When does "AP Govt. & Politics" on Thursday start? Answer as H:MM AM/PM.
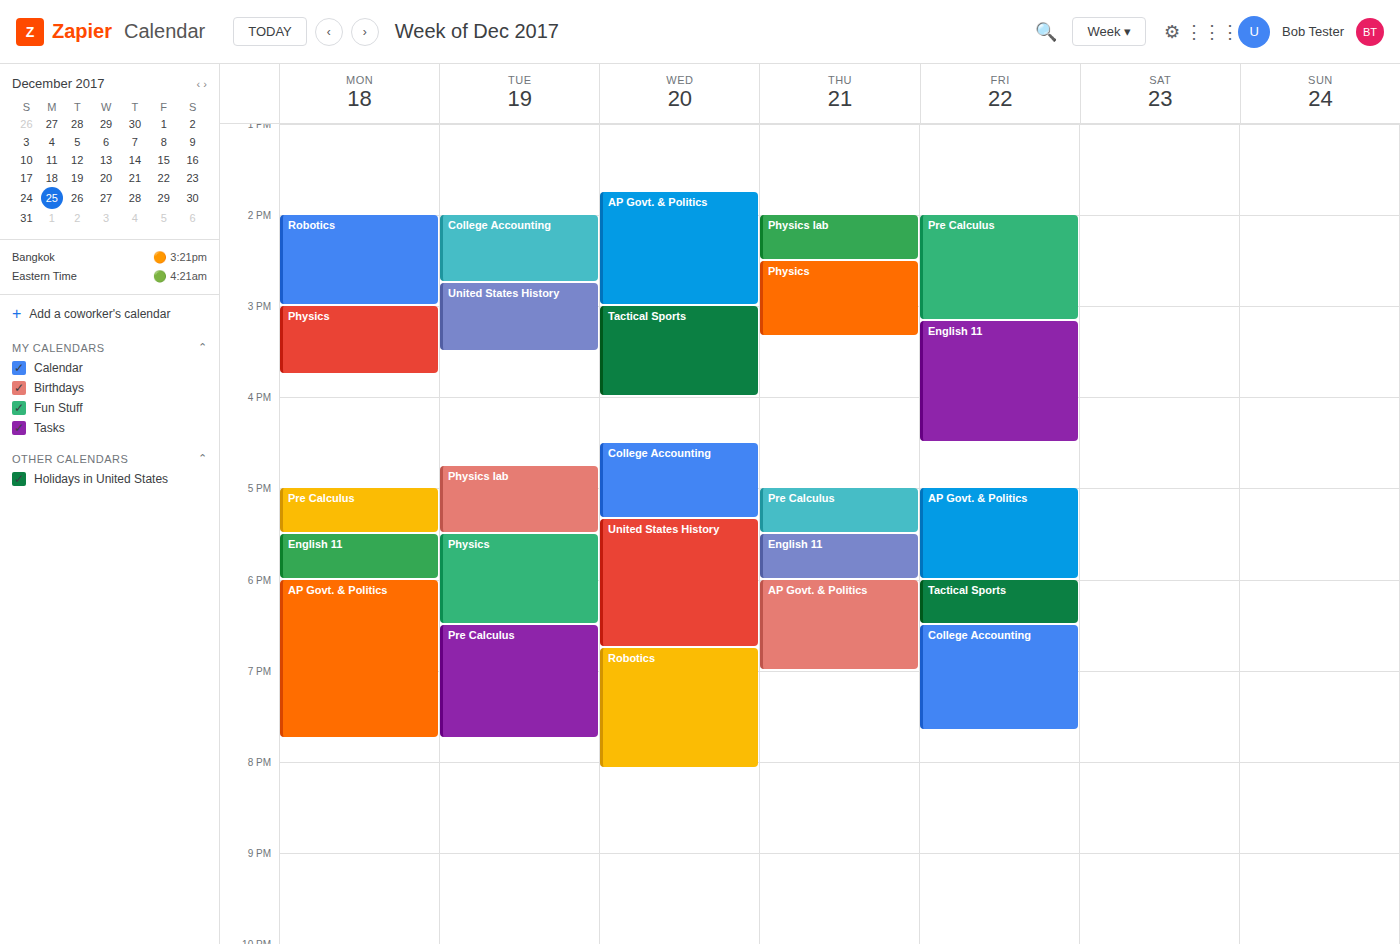
6:00 PM